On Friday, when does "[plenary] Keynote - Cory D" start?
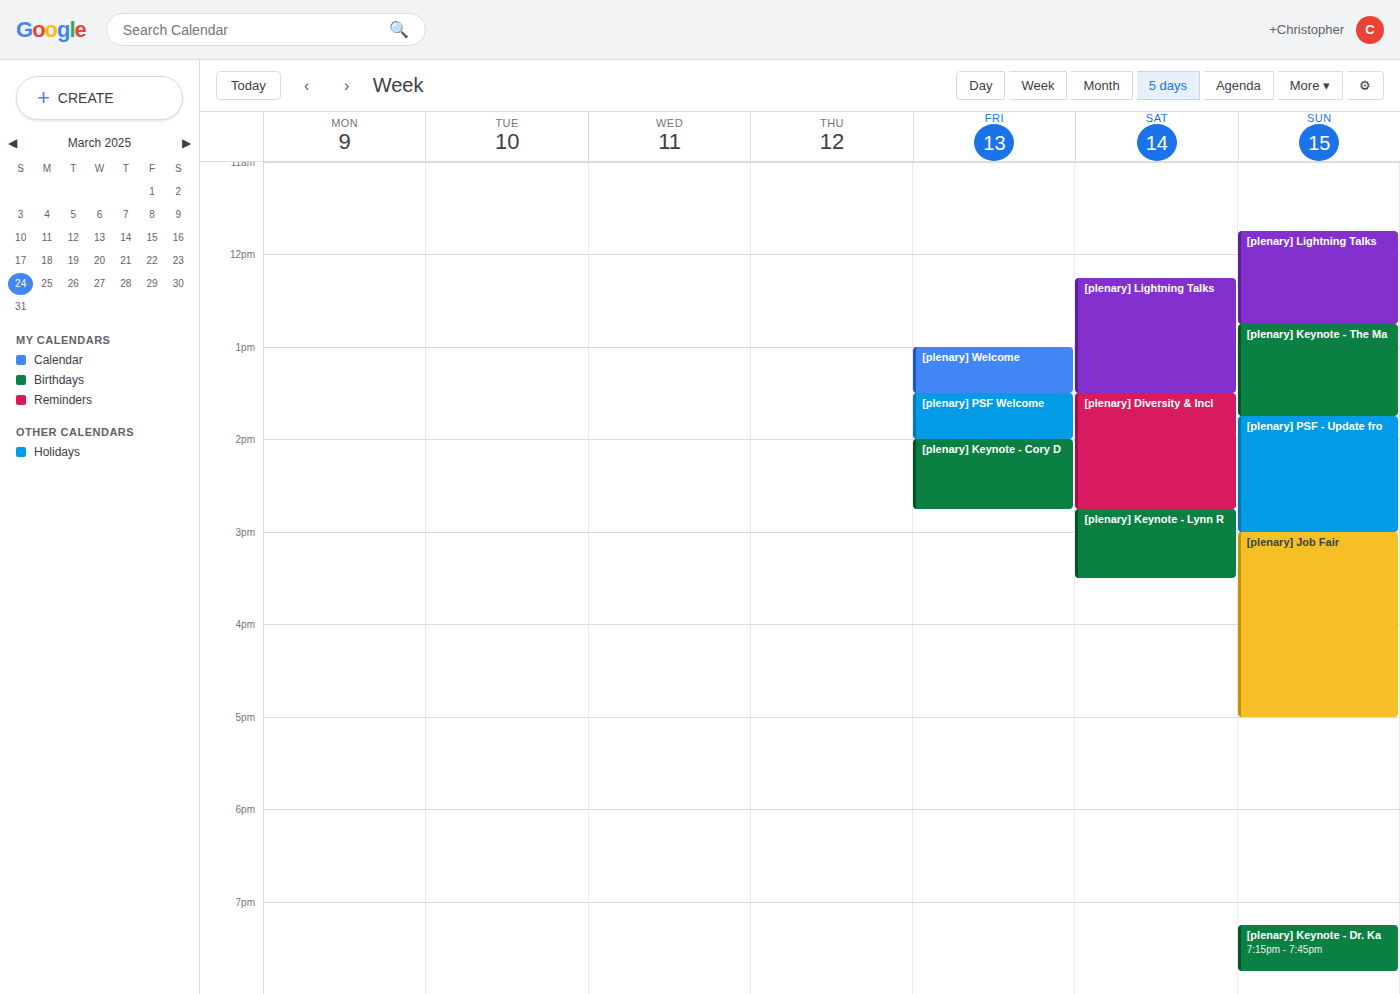
2:00 PM